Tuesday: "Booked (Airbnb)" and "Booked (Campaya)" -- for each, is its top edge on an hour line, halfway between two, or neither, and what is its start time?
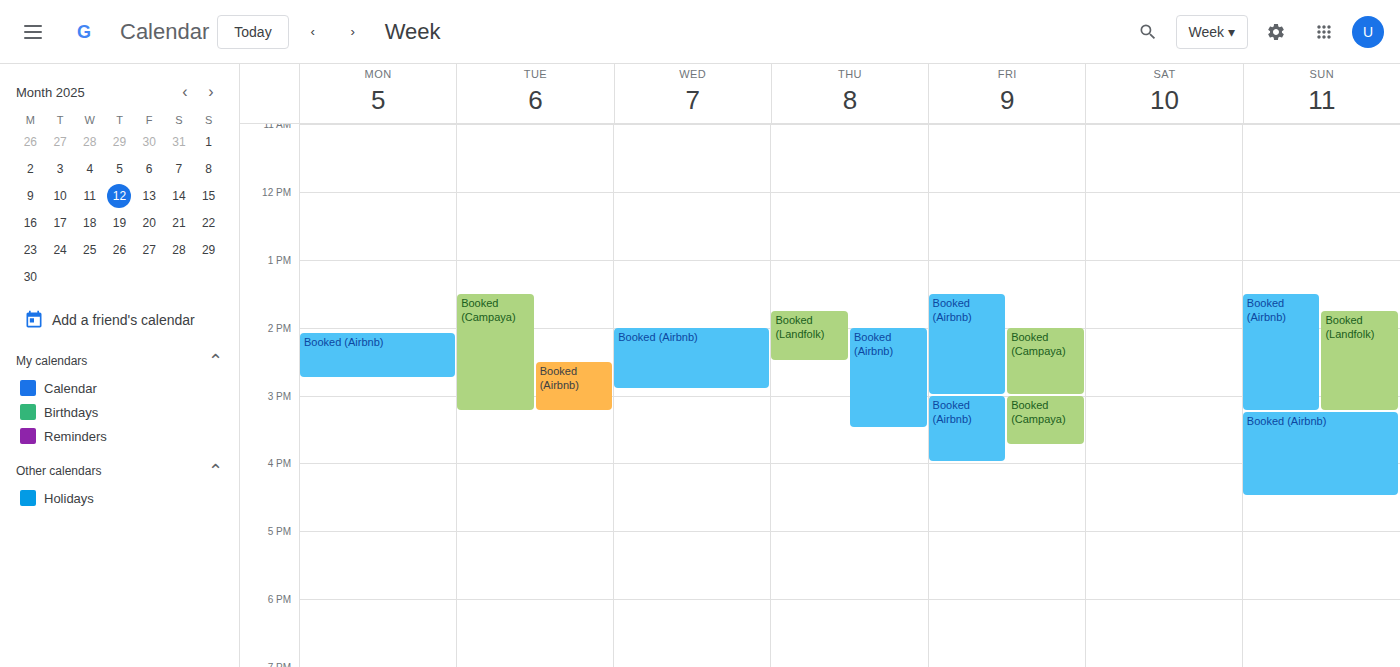
"Booked (Airbnb)": 2:30 PM, halfway between the 2 PM and 3 PM lines. "Booked (Campaya)": 1:30 PM, halfway between the 1 PM and 2 PM lines.